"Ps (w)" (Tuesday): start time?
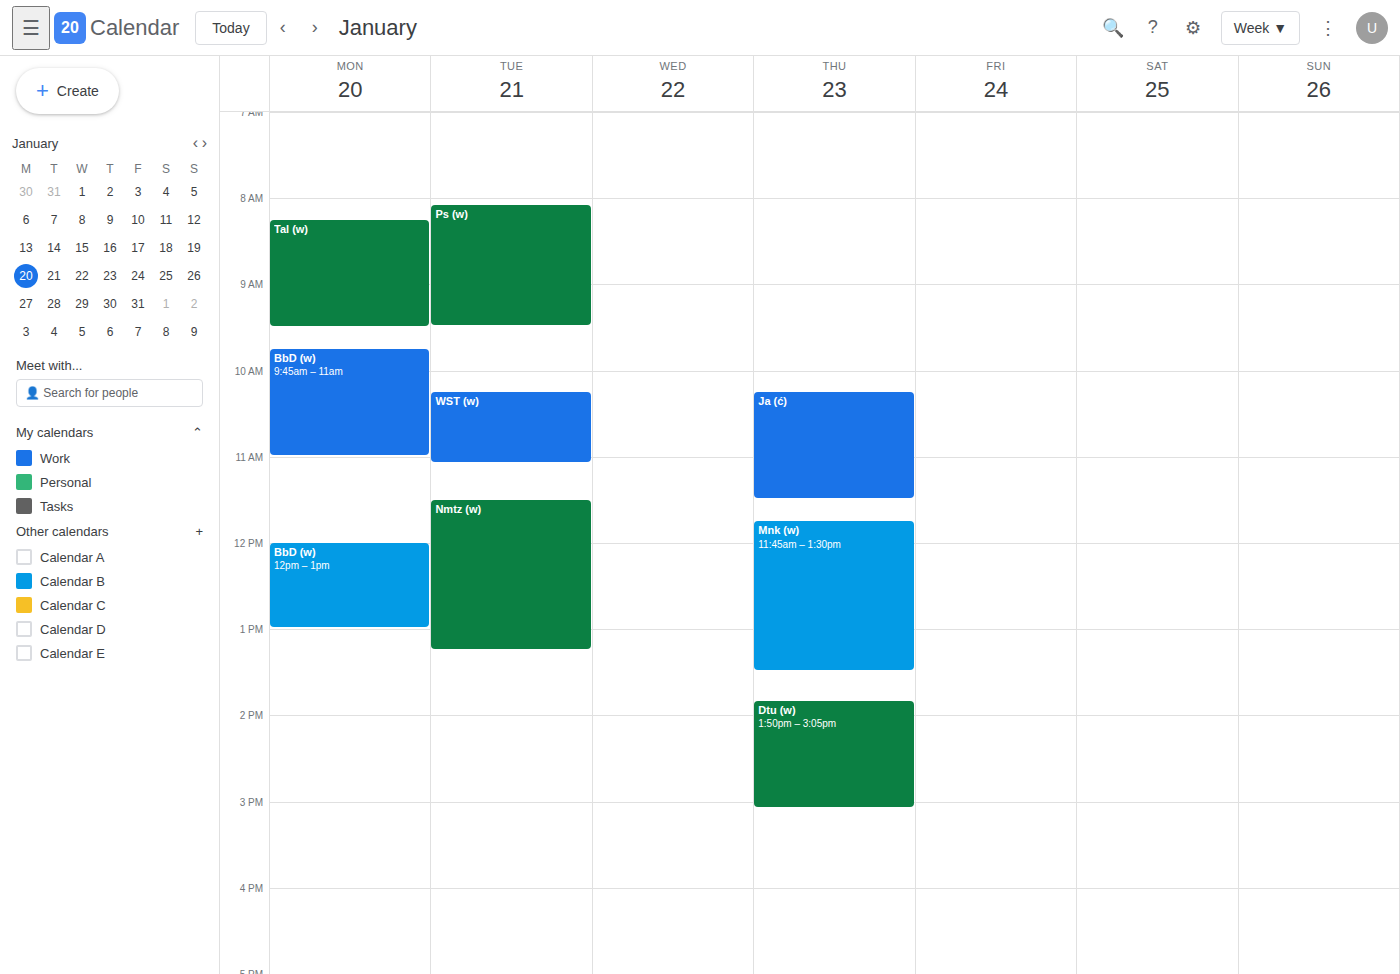
8:05 AM